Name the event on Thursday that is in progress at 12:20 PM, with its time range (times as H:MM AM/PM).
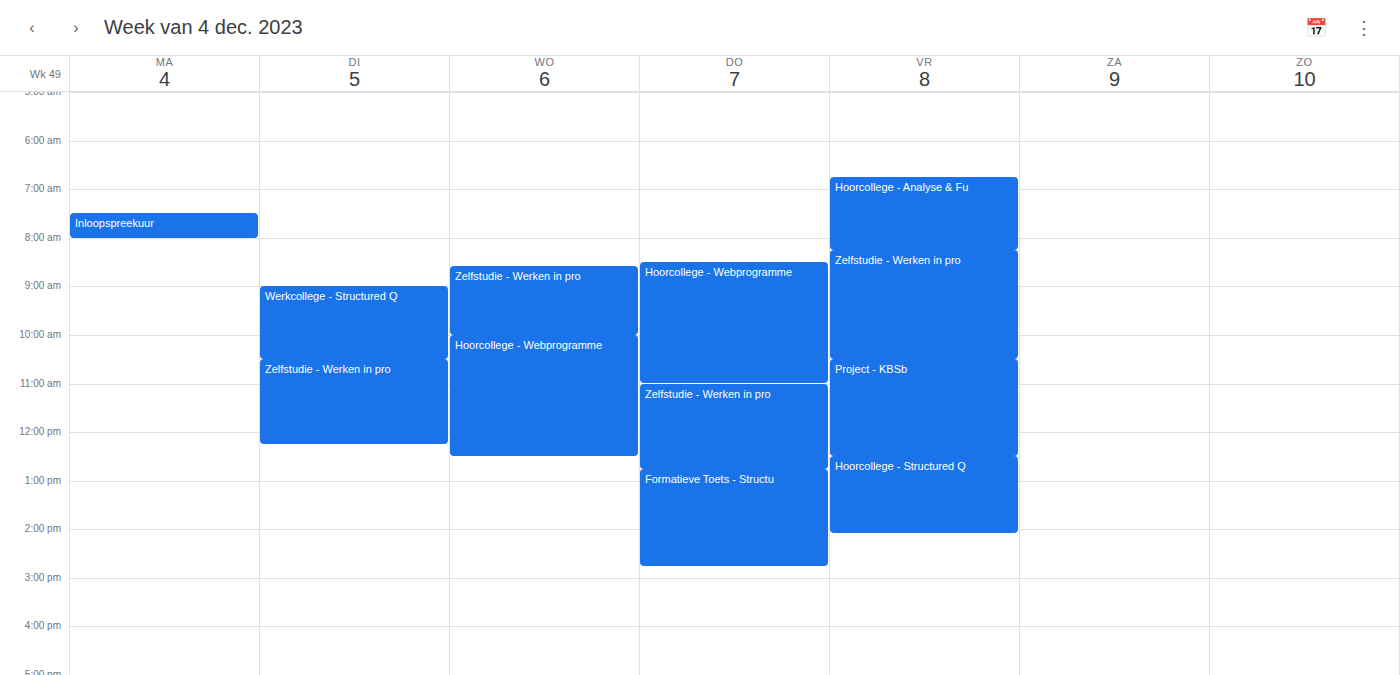
"Zelfstudie - Werken in pro", 11:00 AM to 12:45 PM